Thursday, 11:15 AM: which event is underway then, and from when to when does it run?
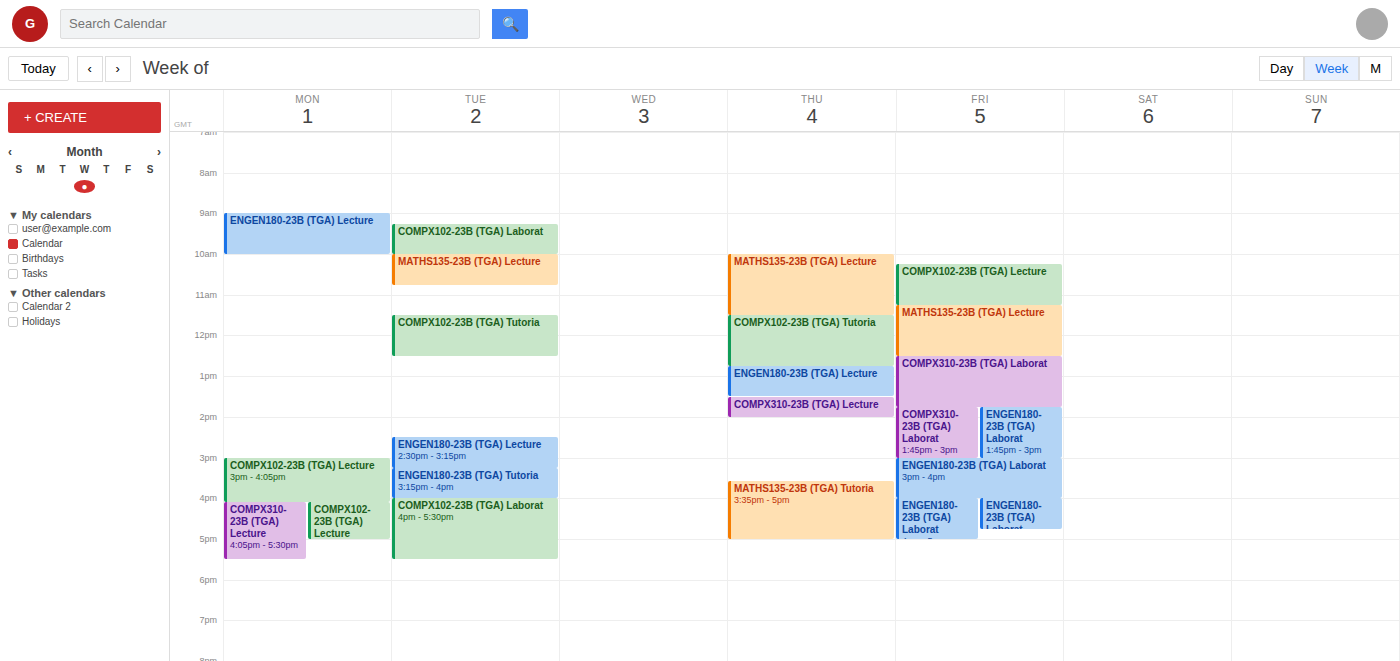
"MATHS135-23B (TGA) Lecture", 10:00 AM to 11:30 AM